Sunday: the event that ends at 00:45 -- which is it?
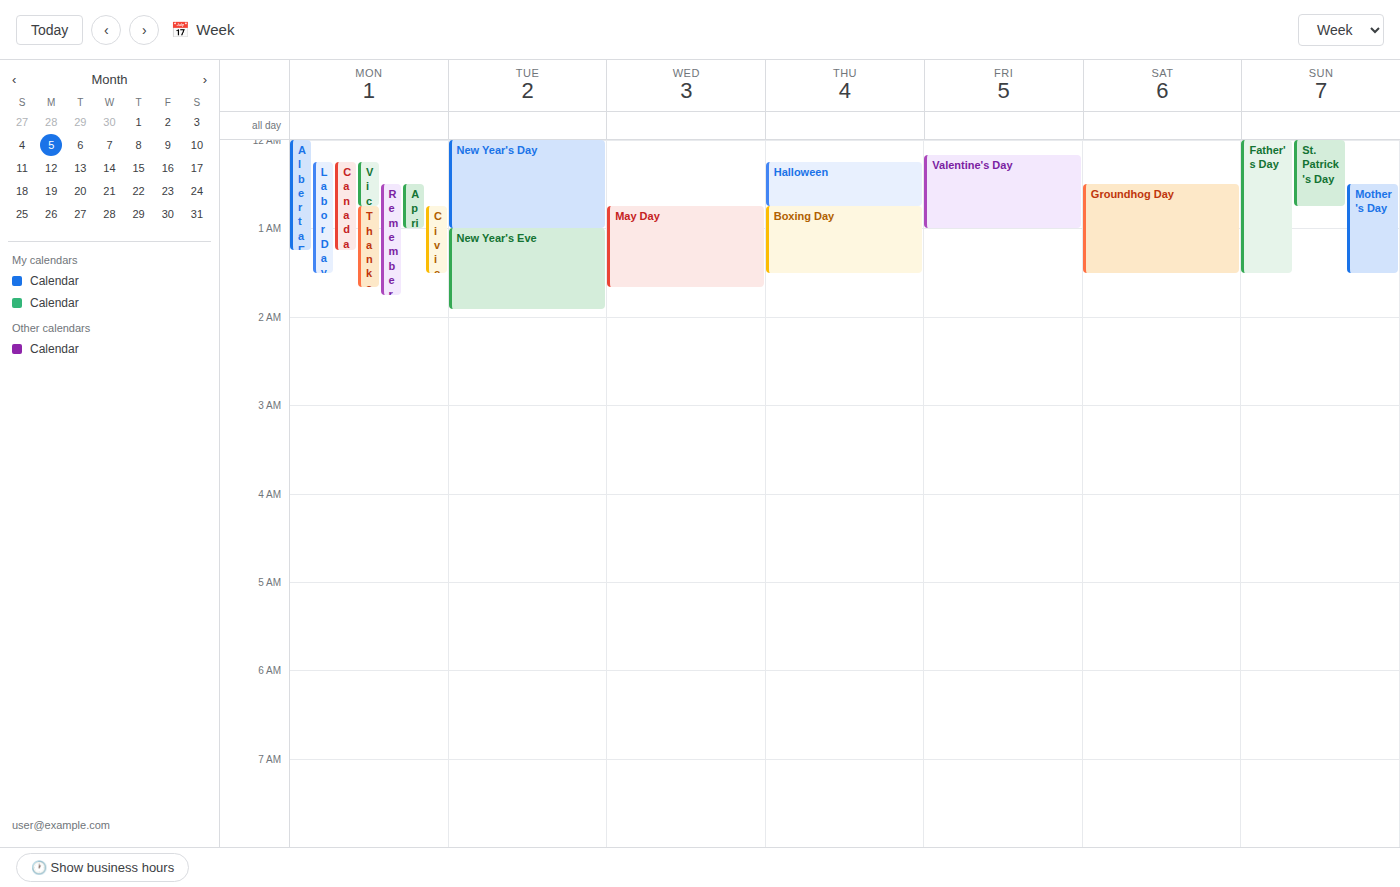
"St. Patrick's Day"